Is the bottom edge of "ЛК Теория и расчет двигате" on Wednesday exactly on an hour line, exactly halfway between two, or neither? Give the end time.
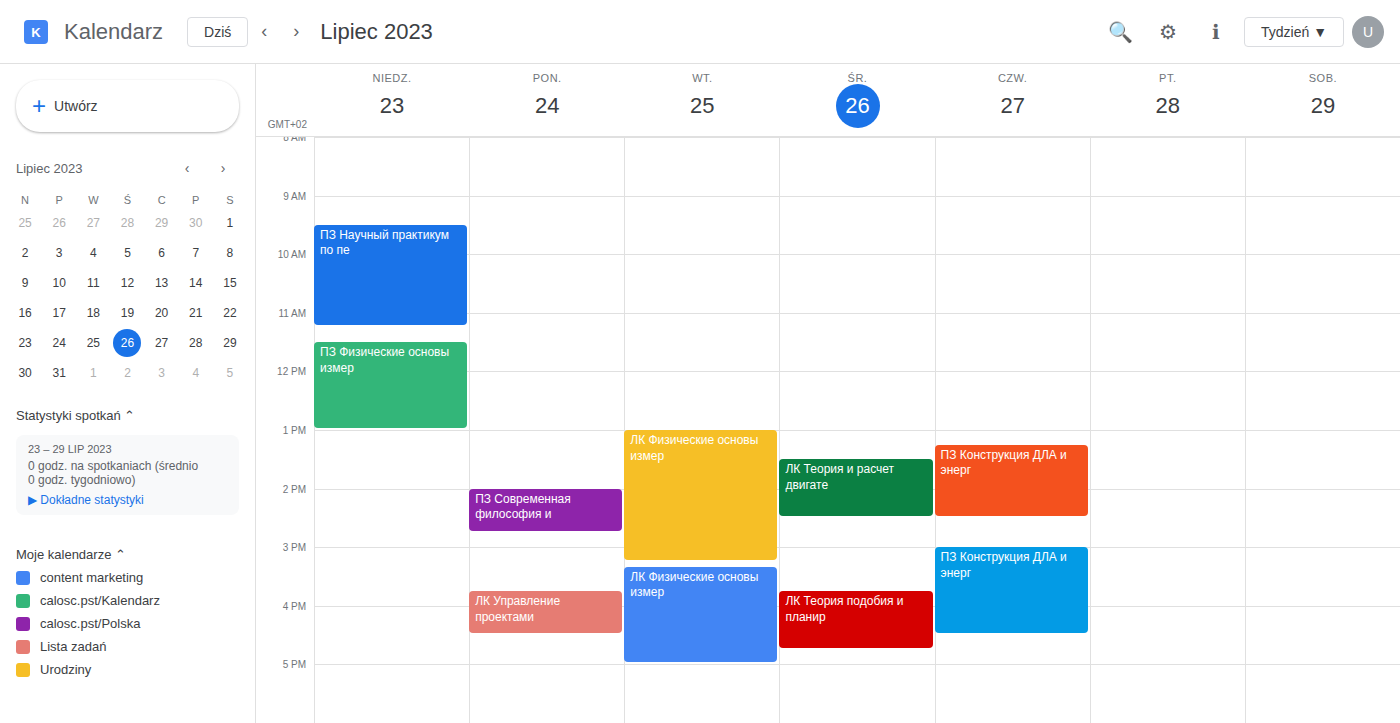
2:30 PM -- halfway between the 2 PM and 3 PM lines.